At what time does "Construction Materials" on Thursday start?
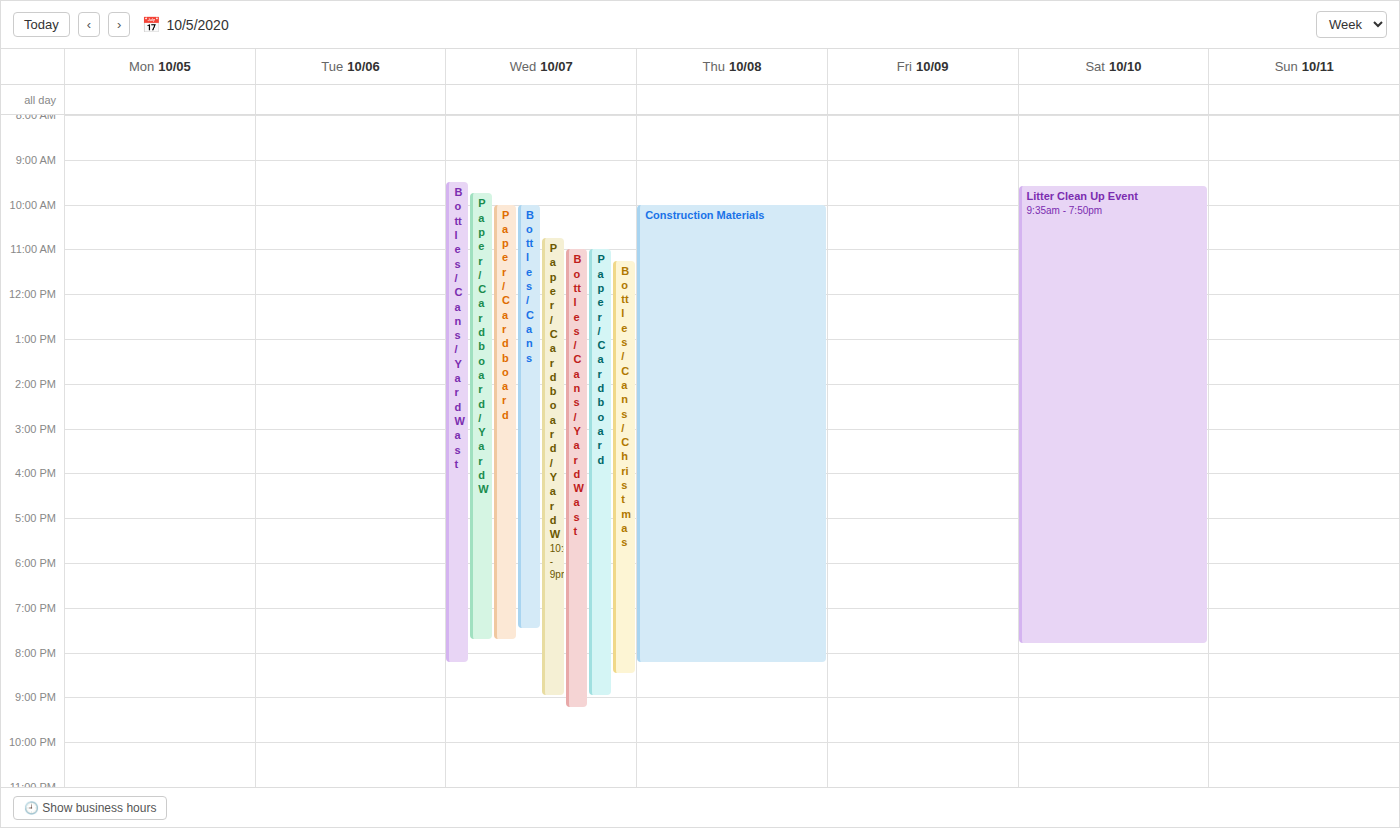
10:00 AM